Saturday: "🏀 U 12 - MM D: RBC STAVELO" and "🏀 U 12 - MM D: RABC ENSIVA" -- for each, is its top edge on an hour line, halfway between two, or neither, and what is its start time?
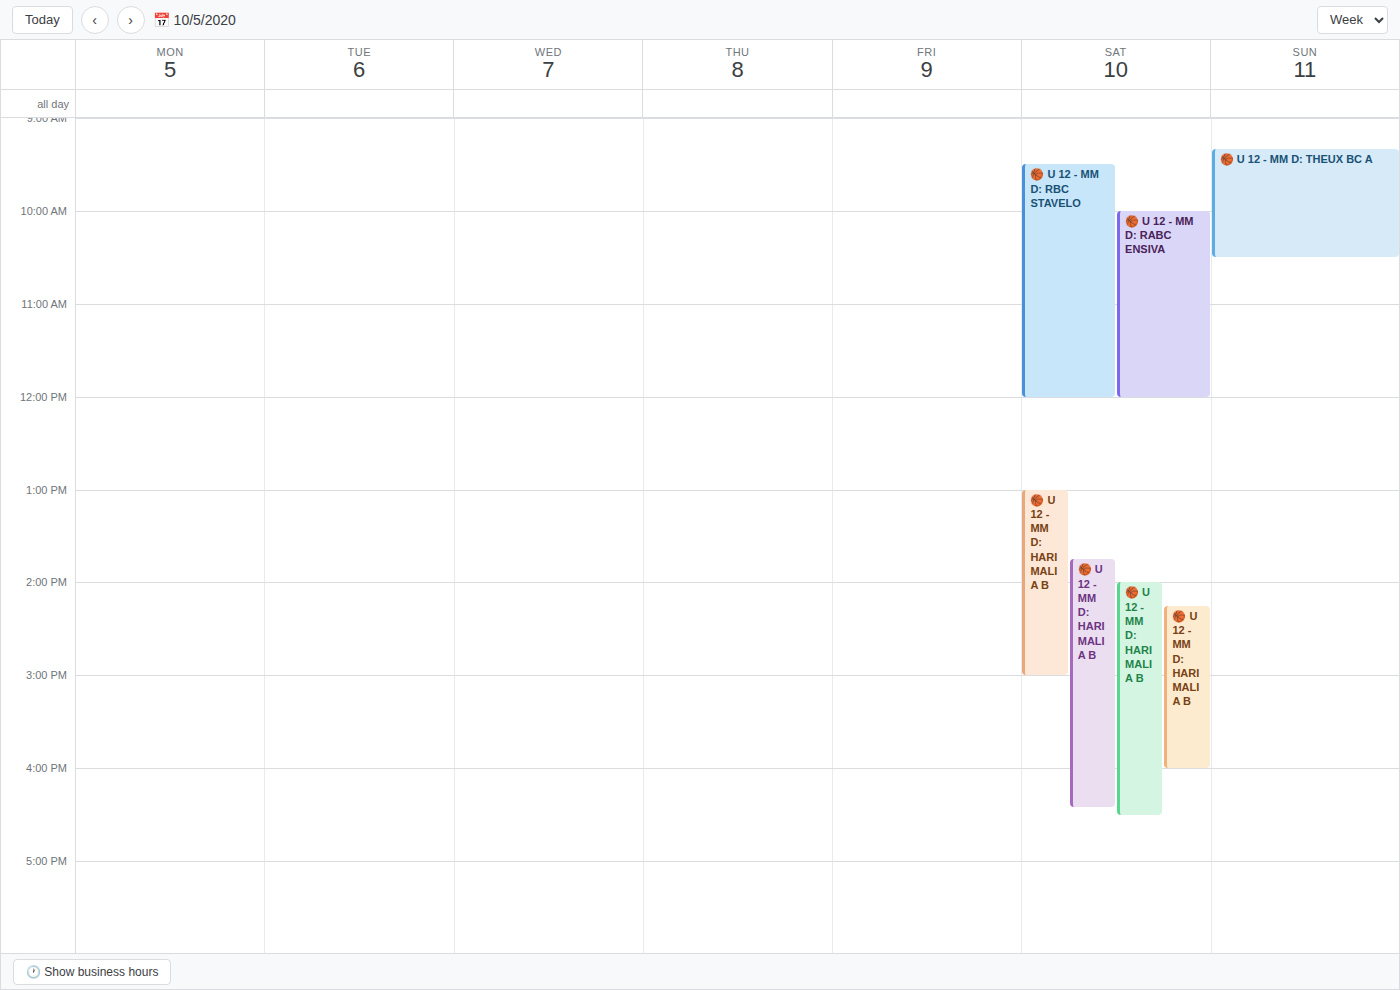
"🏀 U 12 - MM D: RBC STAVELO": 9:30 AM, halfway between the 9 AM and 10 AM lines. "🏀 U 12 - MM D: RABC ENSIVA": 10:00 AM, exactly on the 10 AM line.